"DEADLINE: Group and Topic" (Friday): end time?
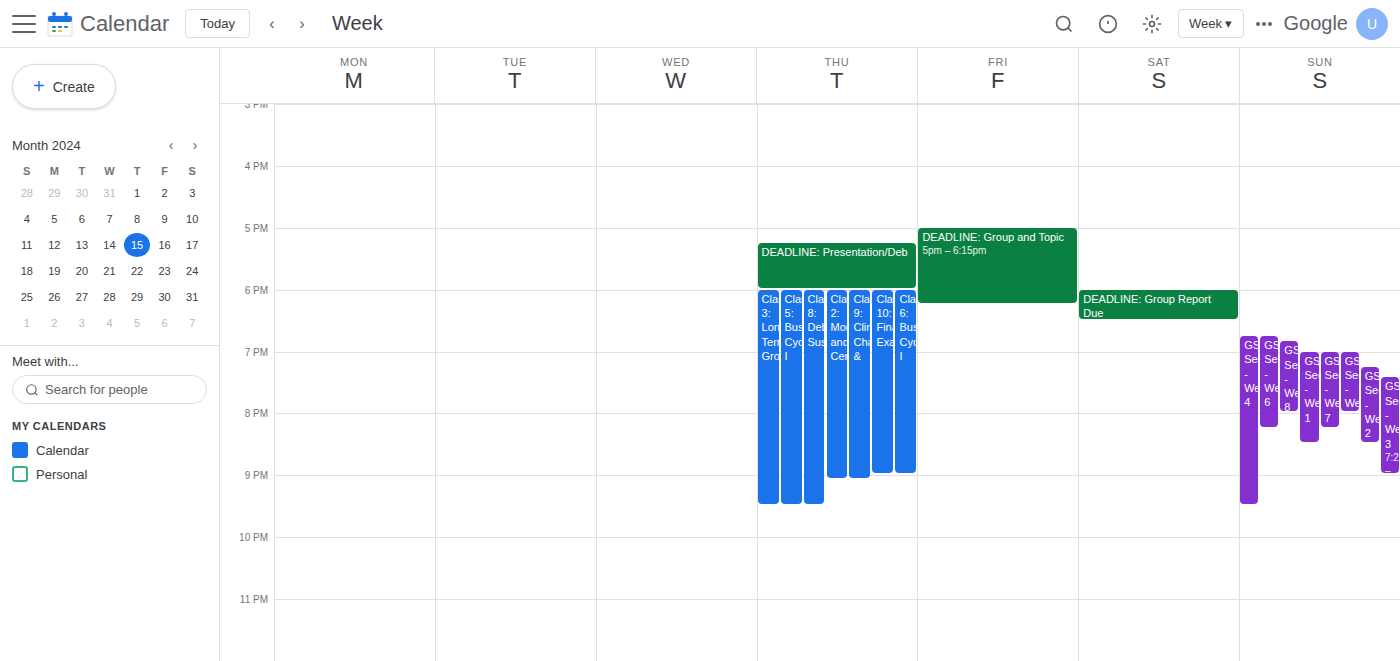
6:15 PM